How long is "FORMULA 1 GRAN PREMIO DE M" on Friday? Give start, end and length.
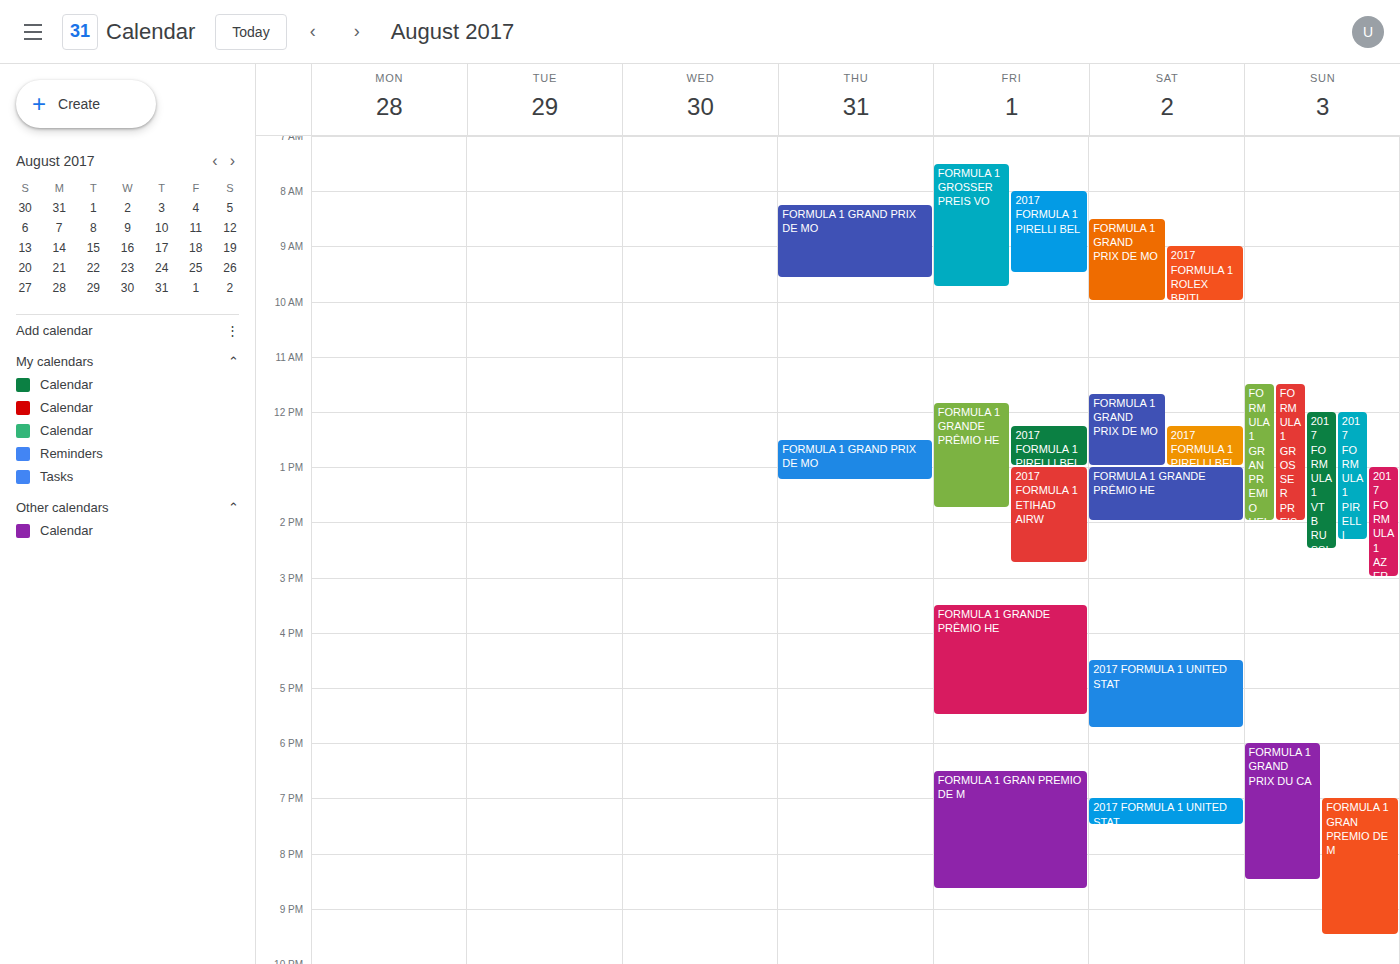
6:30 PM to 8:40 PM, 2 hours 10 minutes